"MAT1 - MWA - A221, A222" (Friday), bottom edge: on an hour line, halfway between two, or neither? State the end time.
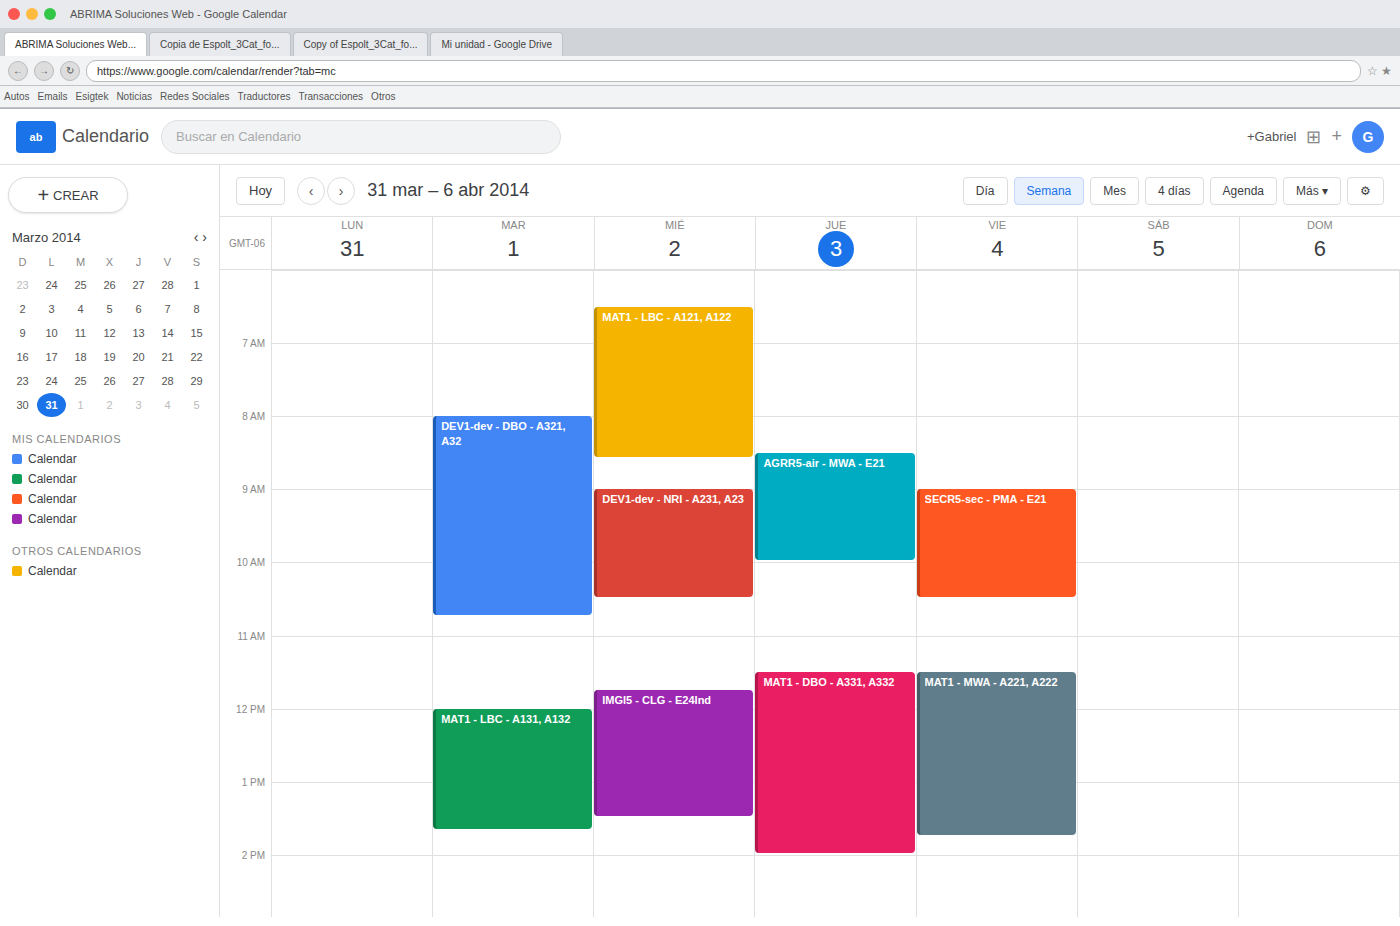
1:45 PM -- neither: three quarters of the way from the 1 PM line to the 2 PM line.